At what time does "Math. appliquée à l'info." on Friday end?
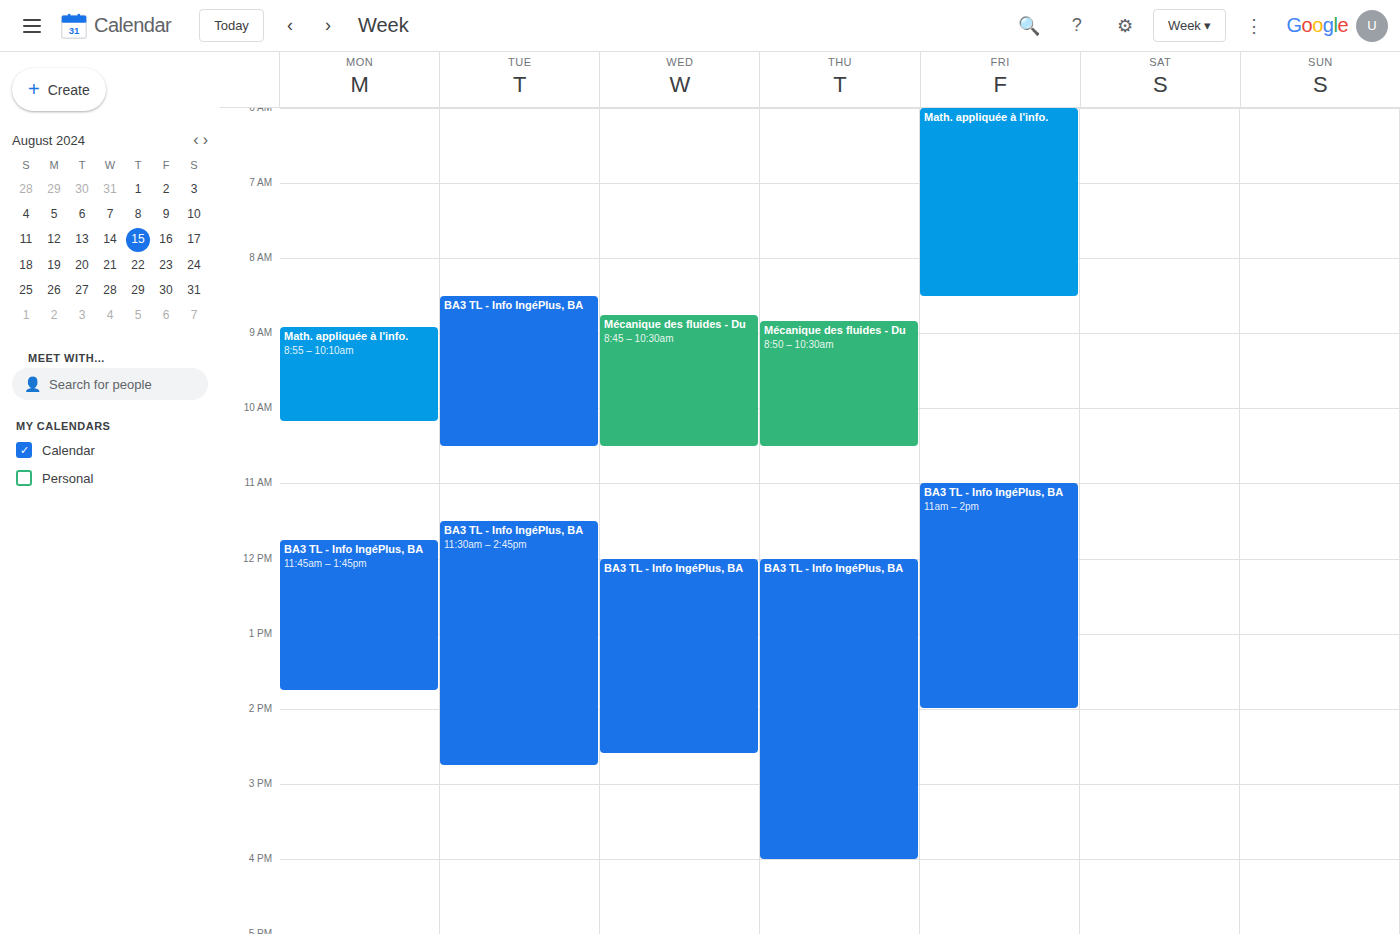
8:30 AM